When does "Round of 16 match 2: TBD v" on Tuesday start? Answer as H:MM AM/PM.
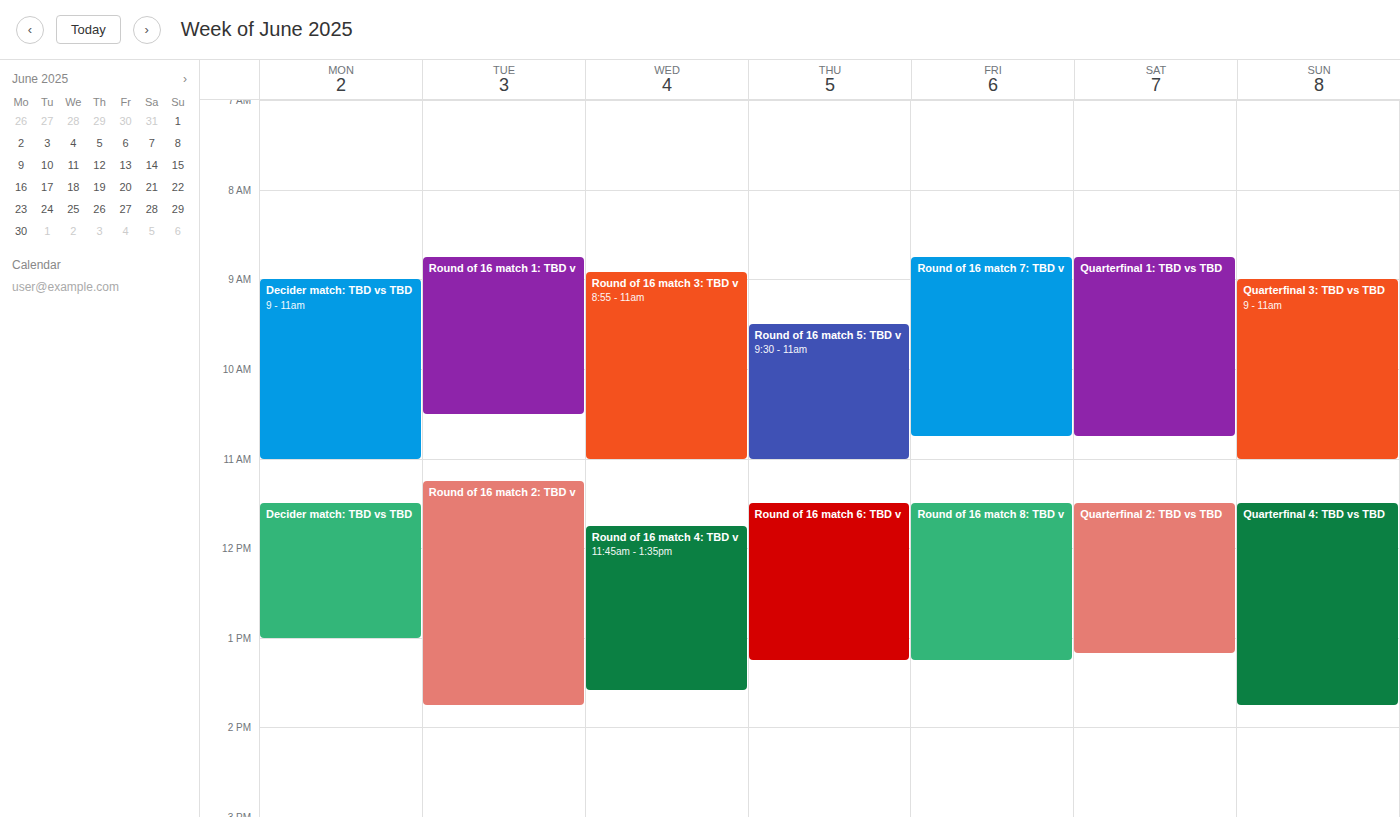
11:15 AM